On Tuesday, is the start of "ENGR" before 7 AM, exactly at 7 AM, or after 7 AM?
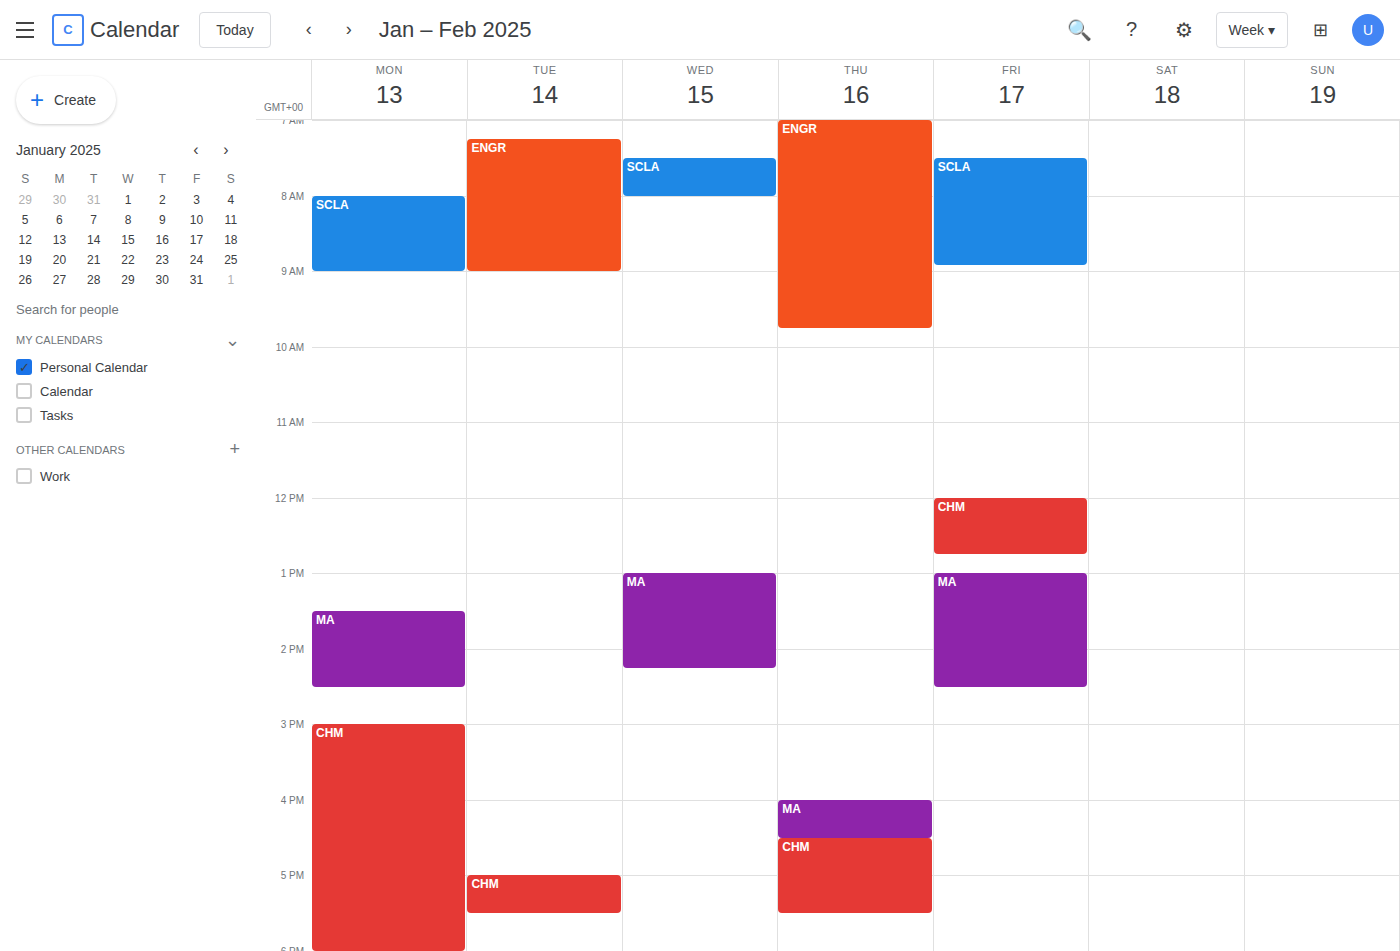
7:15 AM -- after 7 AM, 15 minutes below the 7 AM line.